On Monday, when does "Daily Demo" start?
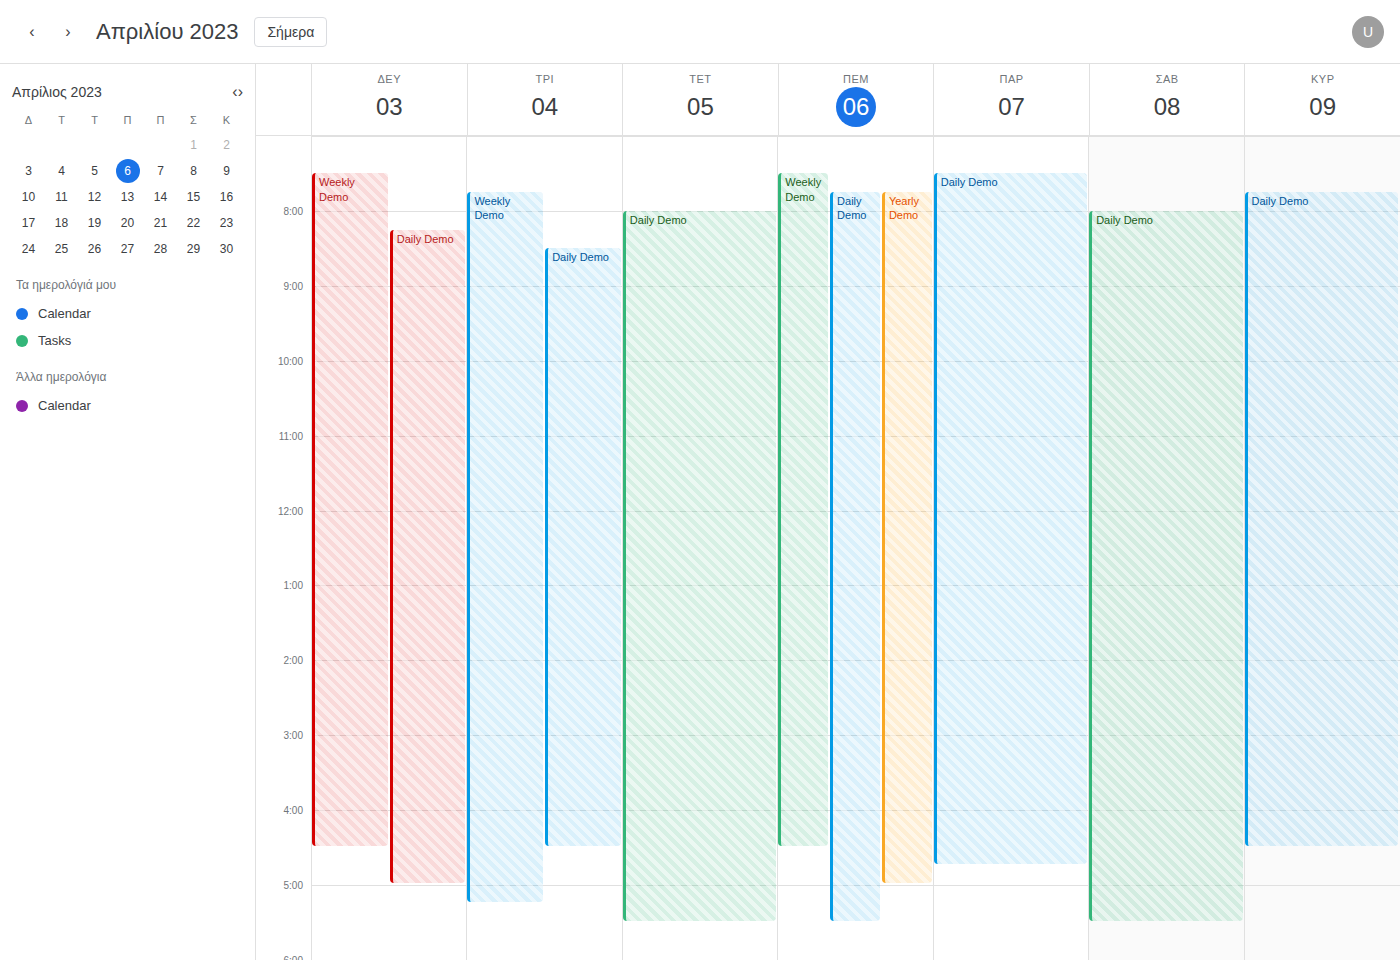
8:15 AM